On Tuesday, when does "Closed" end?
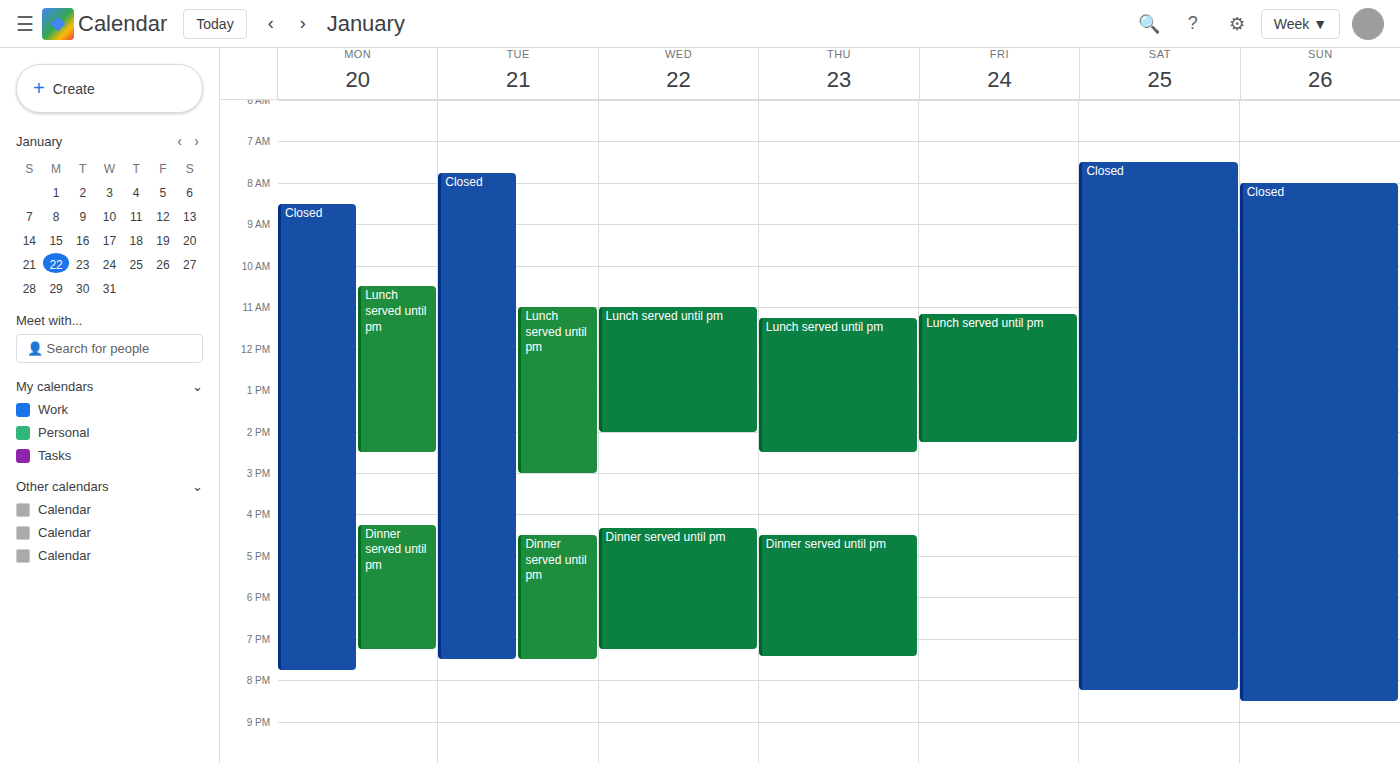
7:30 PM